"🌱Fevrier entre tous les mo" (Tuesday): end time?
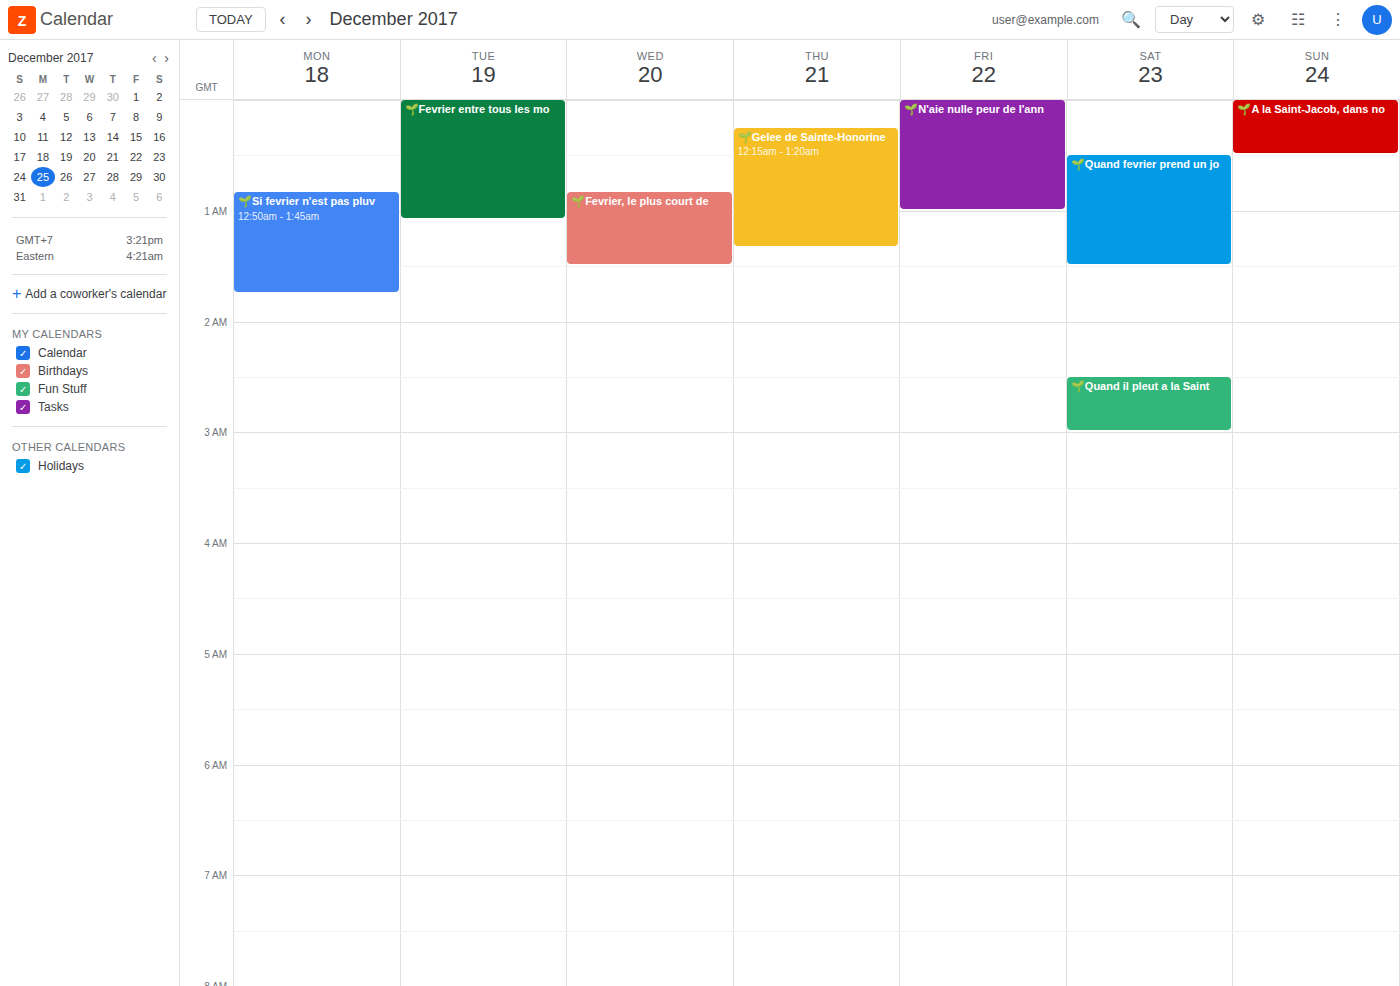
1:05 AM